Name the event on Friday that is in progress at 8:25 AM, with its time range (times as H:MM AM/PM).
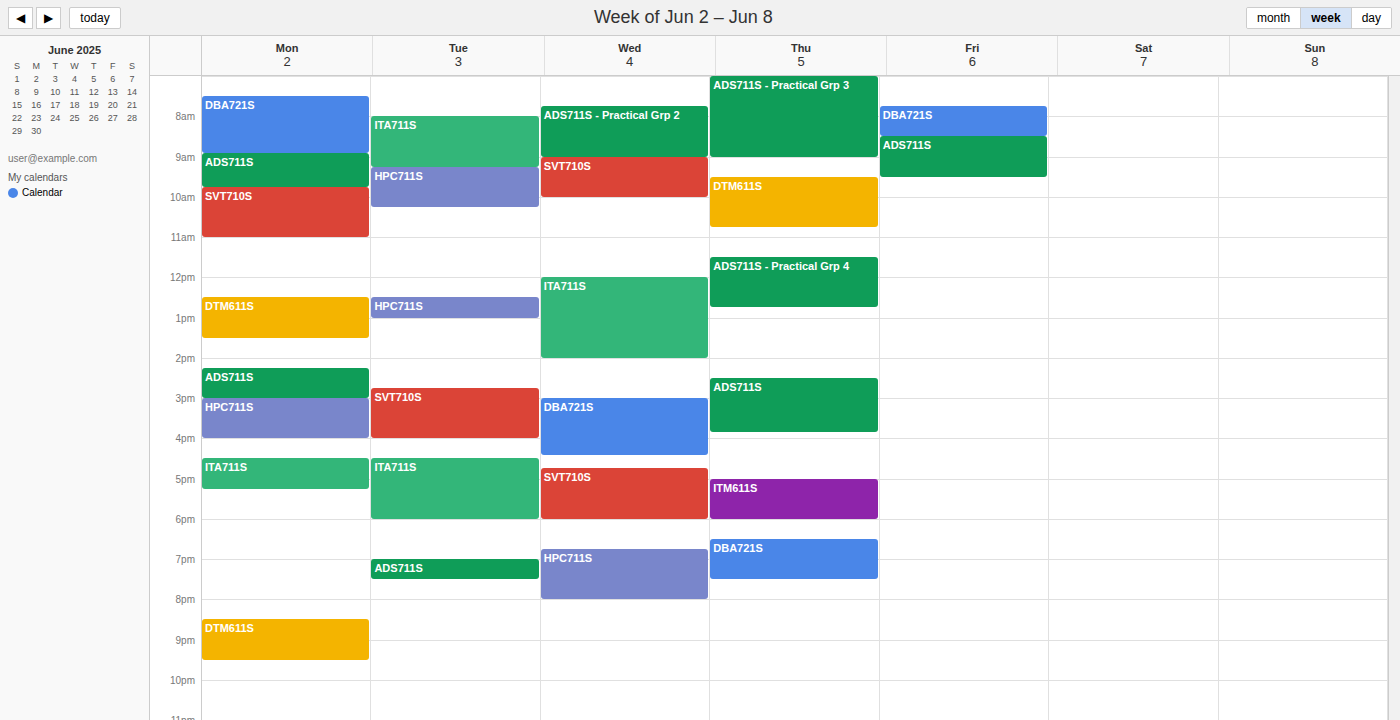
"DBA721S", 7:45 AM to 8:30 AM